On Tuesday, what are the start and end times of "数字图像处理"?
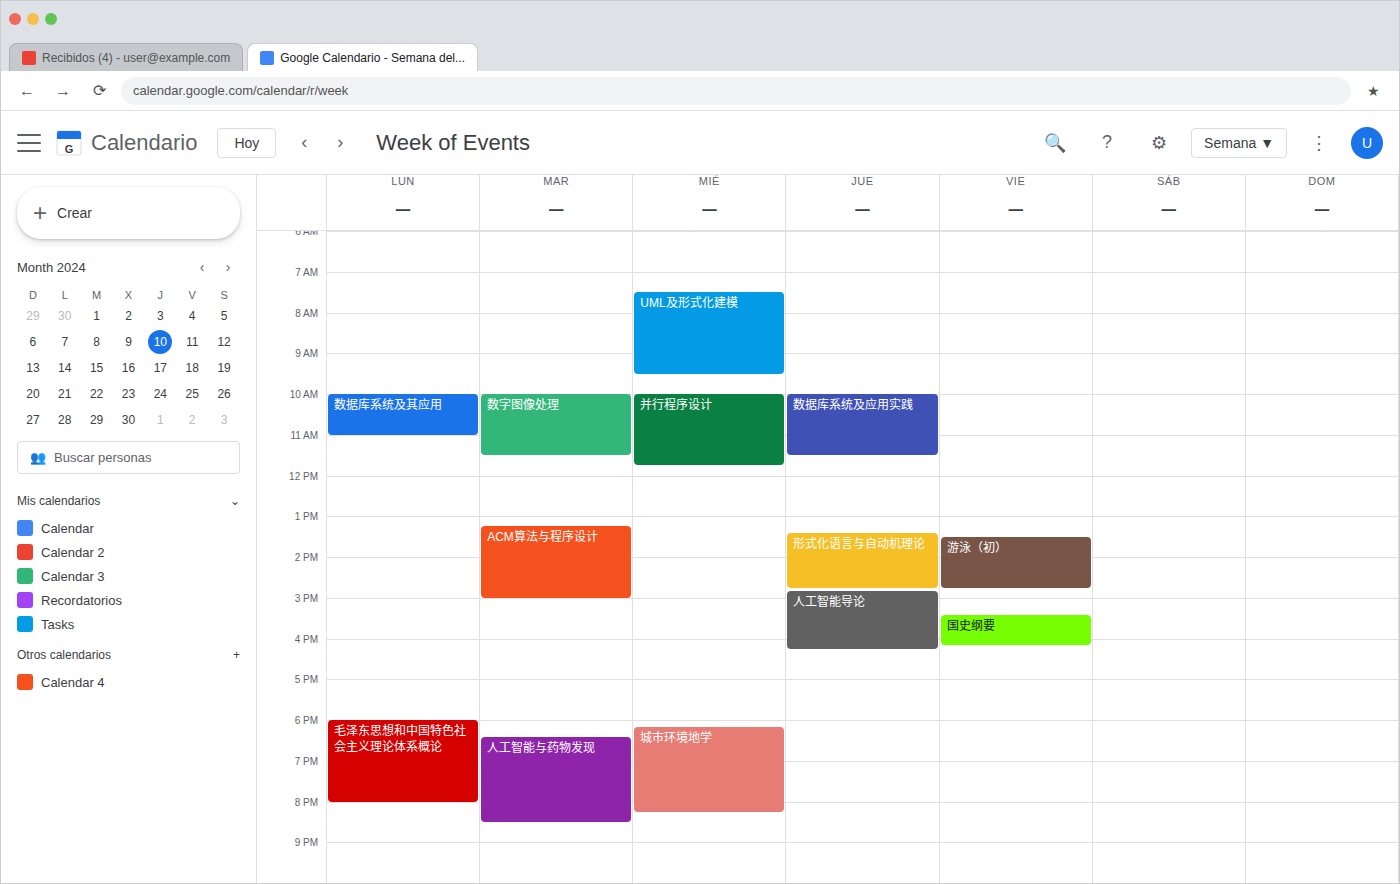
10:00 AM to 11:30 AM